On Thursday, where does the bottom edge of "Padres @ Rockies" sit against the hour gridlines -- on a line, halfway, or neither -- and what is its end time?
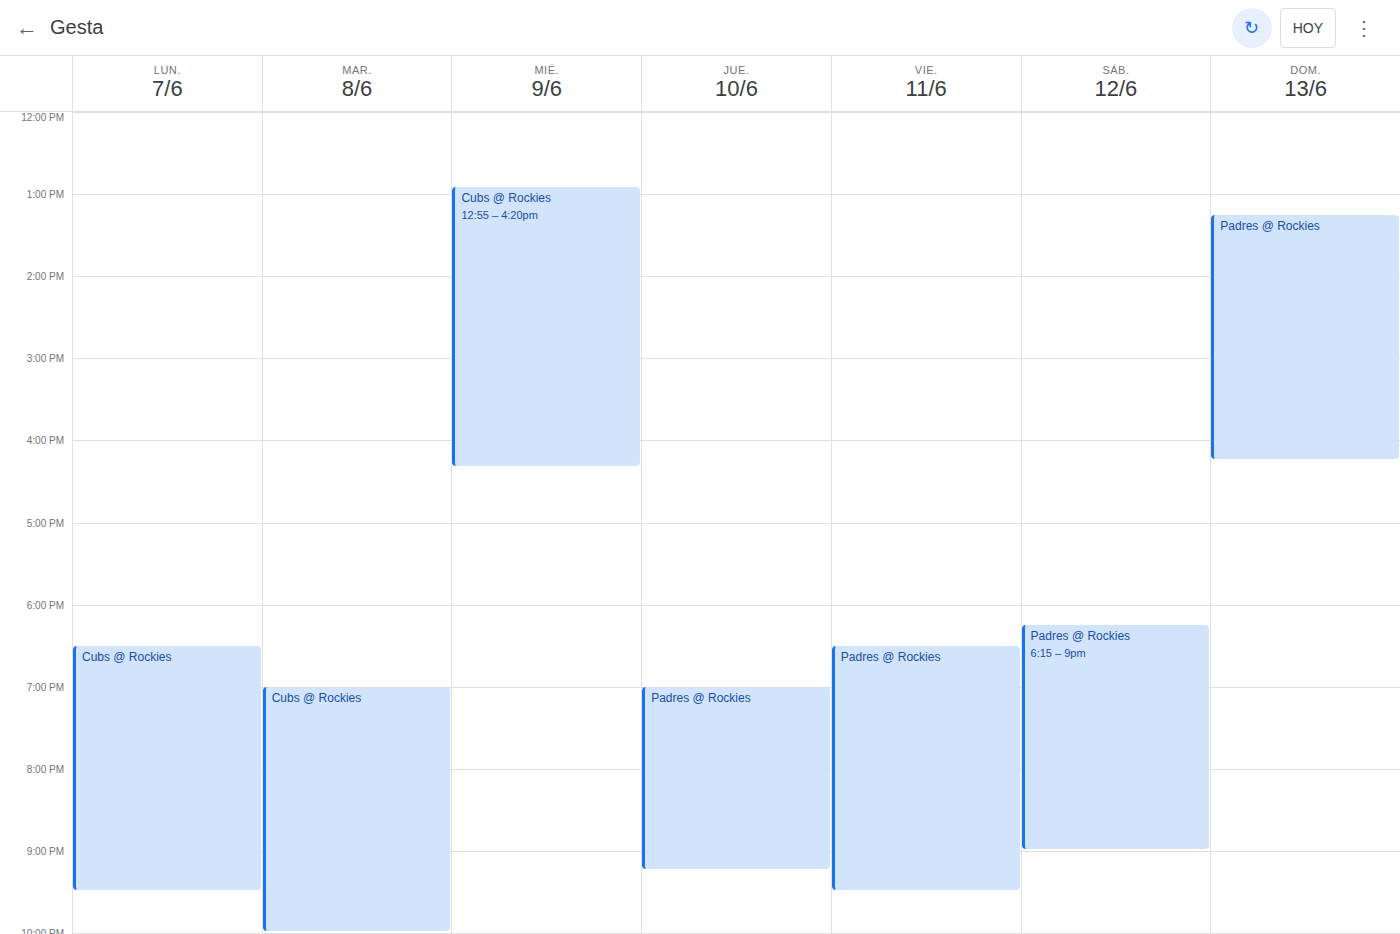
9:15 PM -- neither: a quarter of the way from the 9 PM line to the 10 PM line.